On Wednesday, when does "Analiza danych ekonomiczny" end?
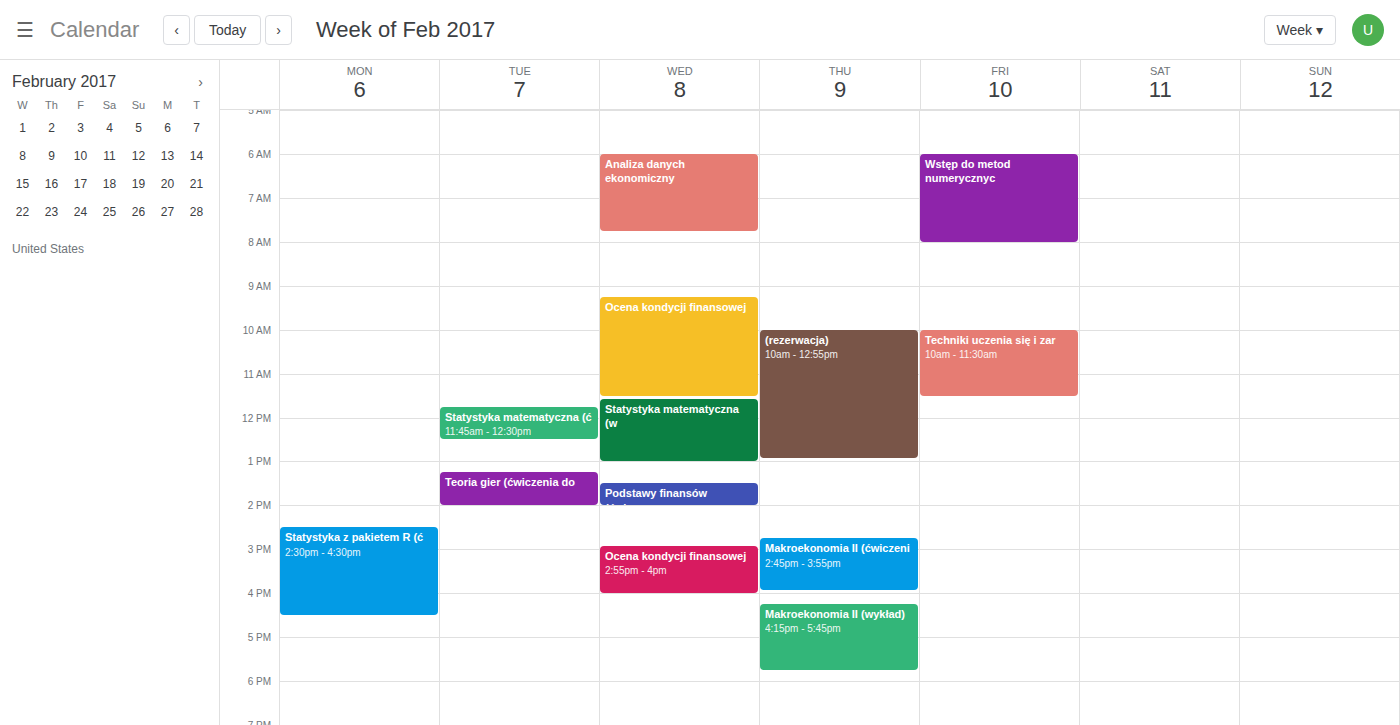
7:45 AM